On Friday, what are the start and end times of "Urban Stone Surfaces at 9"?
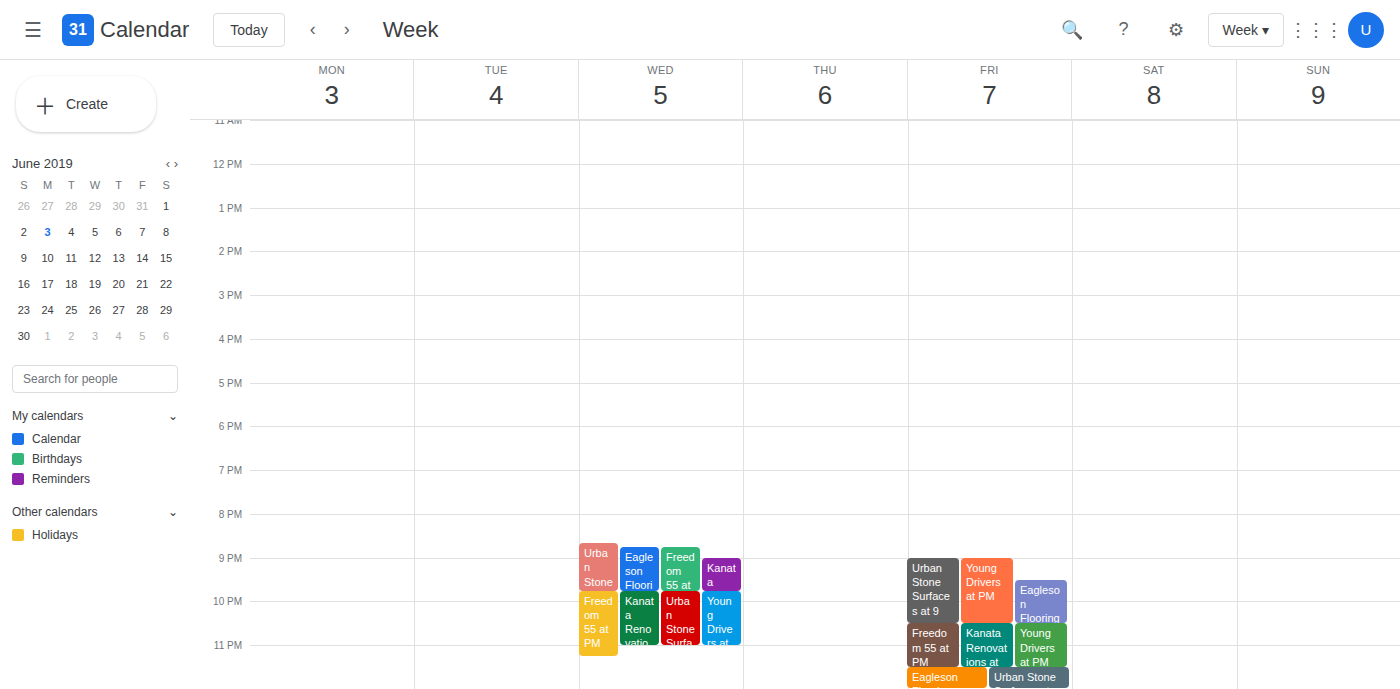
9:00 PM to 10:30 PM